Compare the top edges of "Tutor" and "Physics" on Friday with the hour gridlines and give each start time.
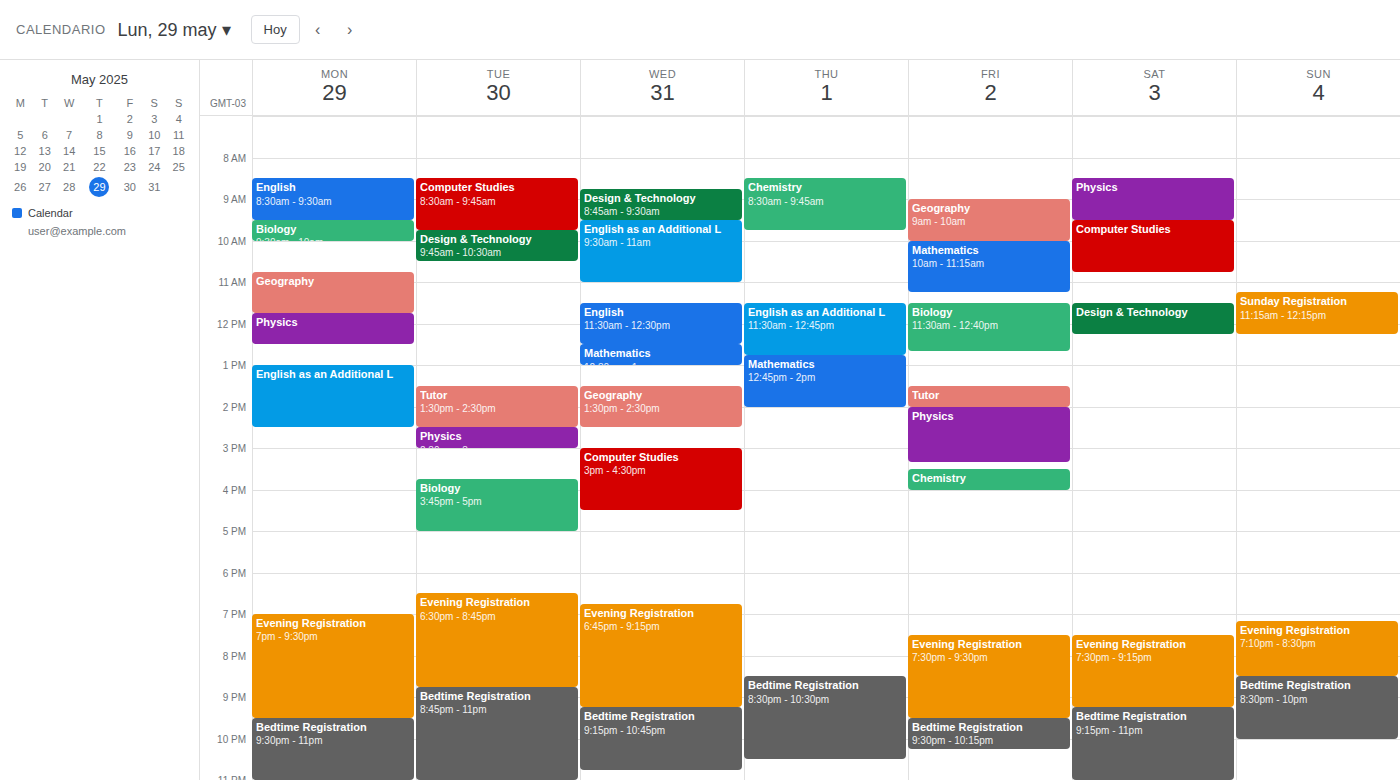
"Tutor": 1:30 PM, halfway between the 1 PM and 2 PM lines. "Physics": 2:00 PM, exactly on the 2 PM line.